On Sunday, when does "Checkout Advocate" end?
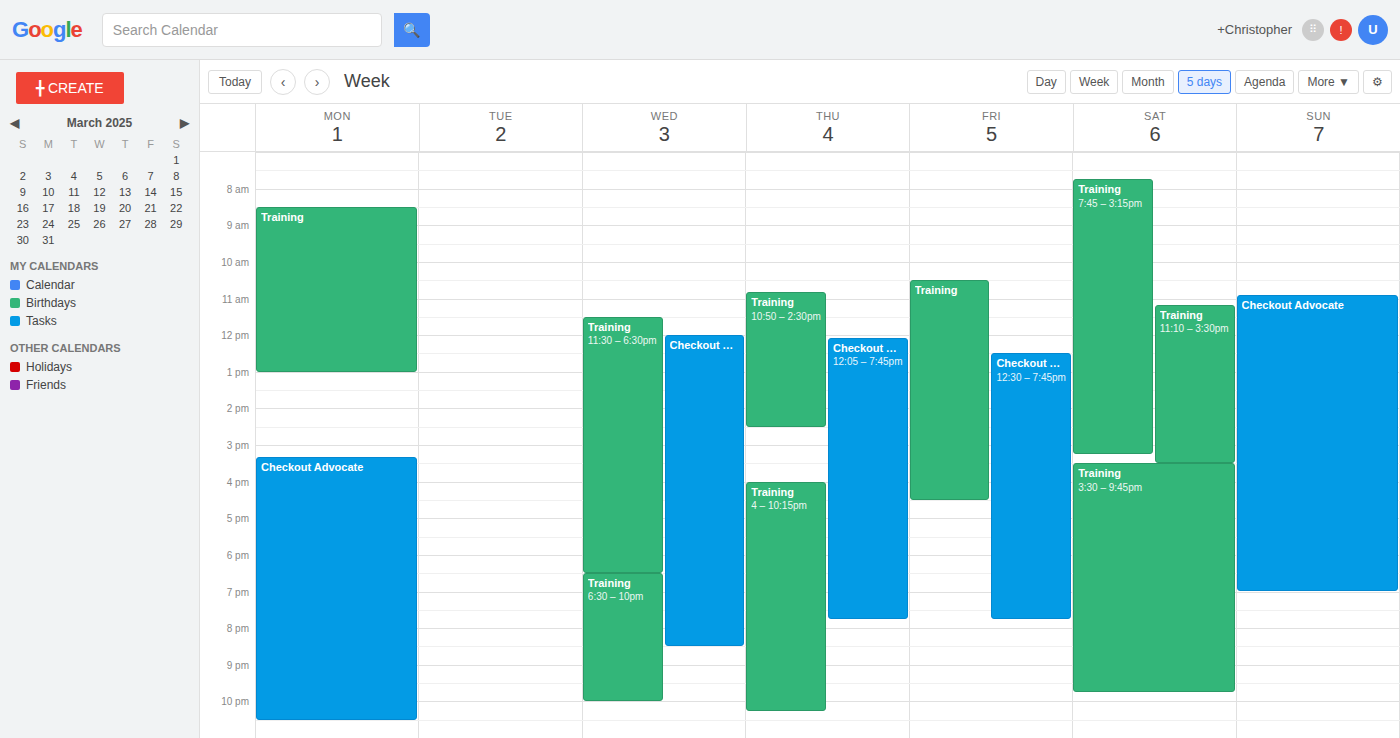
7:00 PM